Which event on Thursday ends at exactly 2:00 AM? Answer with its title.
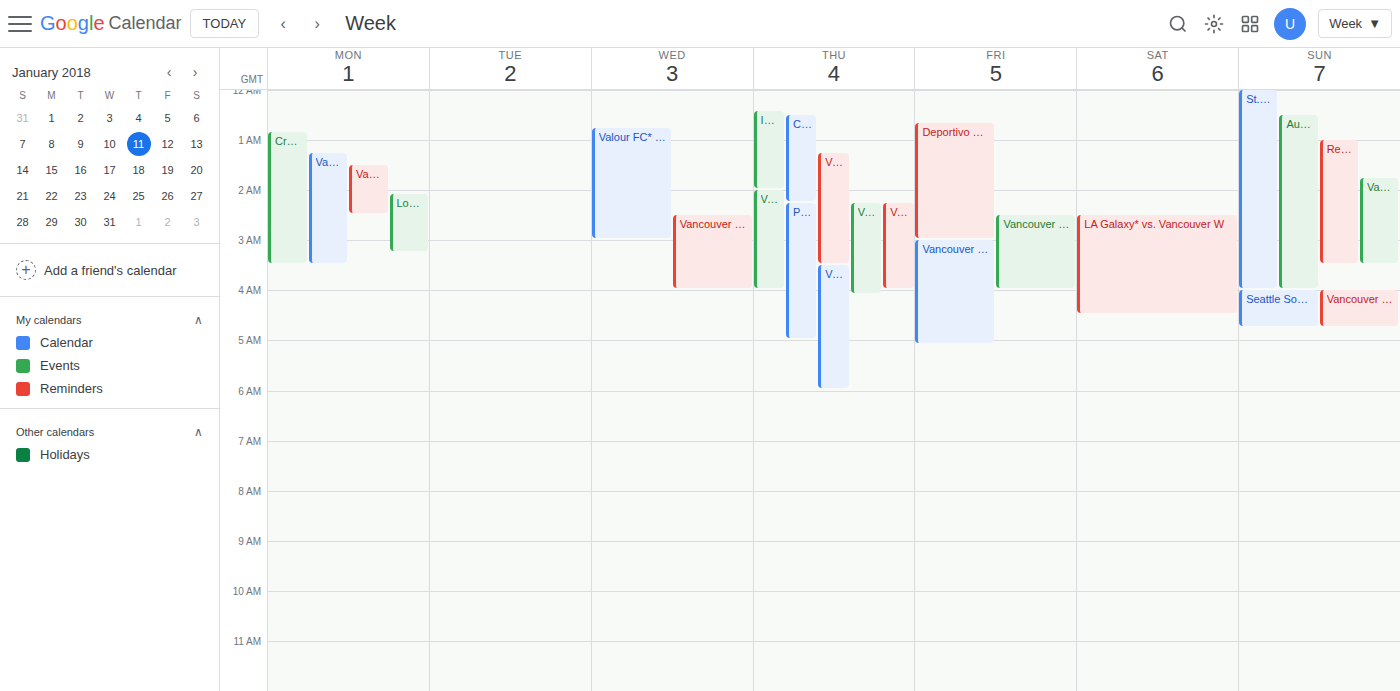
"Inter Miami CF vs. Vancouv"